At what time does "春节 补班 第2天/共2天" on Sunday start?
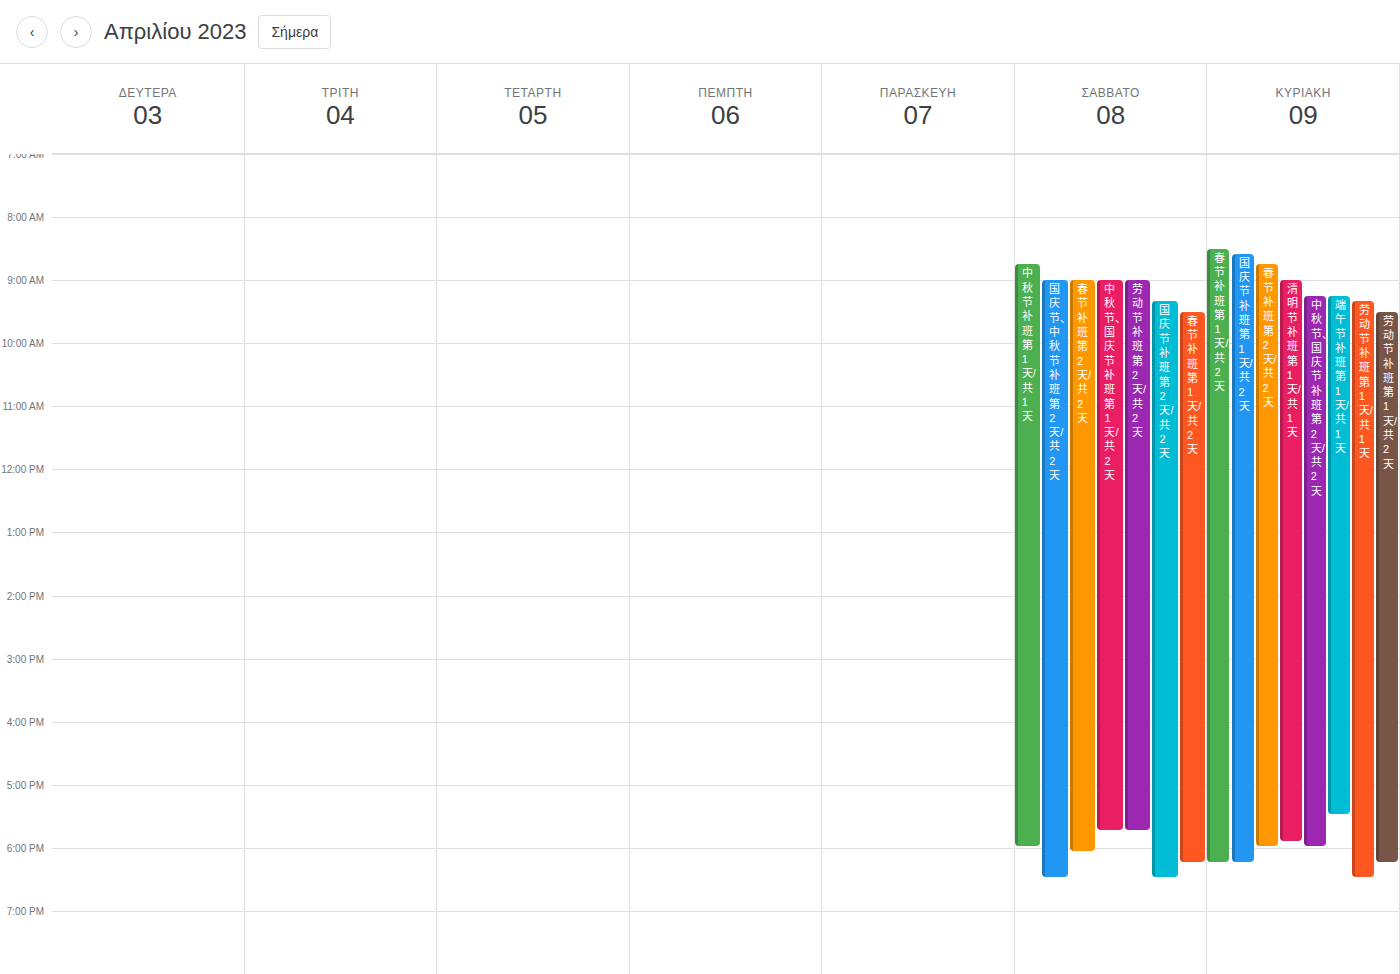
8:45 AM